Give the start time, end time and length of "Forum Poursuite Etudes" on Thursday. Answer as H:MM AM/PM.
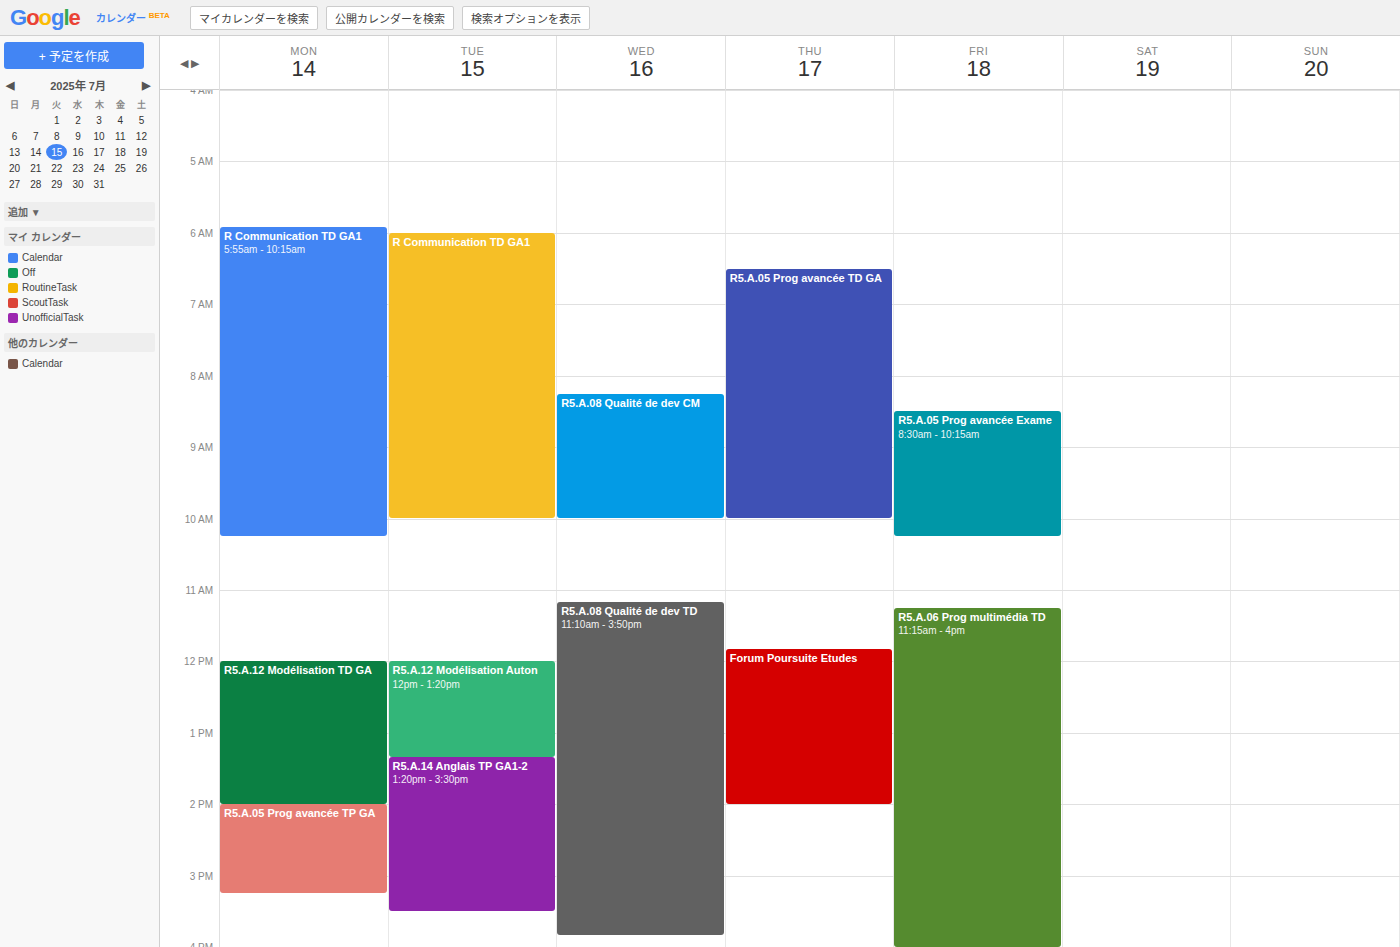
11:50 AM to 2:00 PM, 2 hours 10 minutes